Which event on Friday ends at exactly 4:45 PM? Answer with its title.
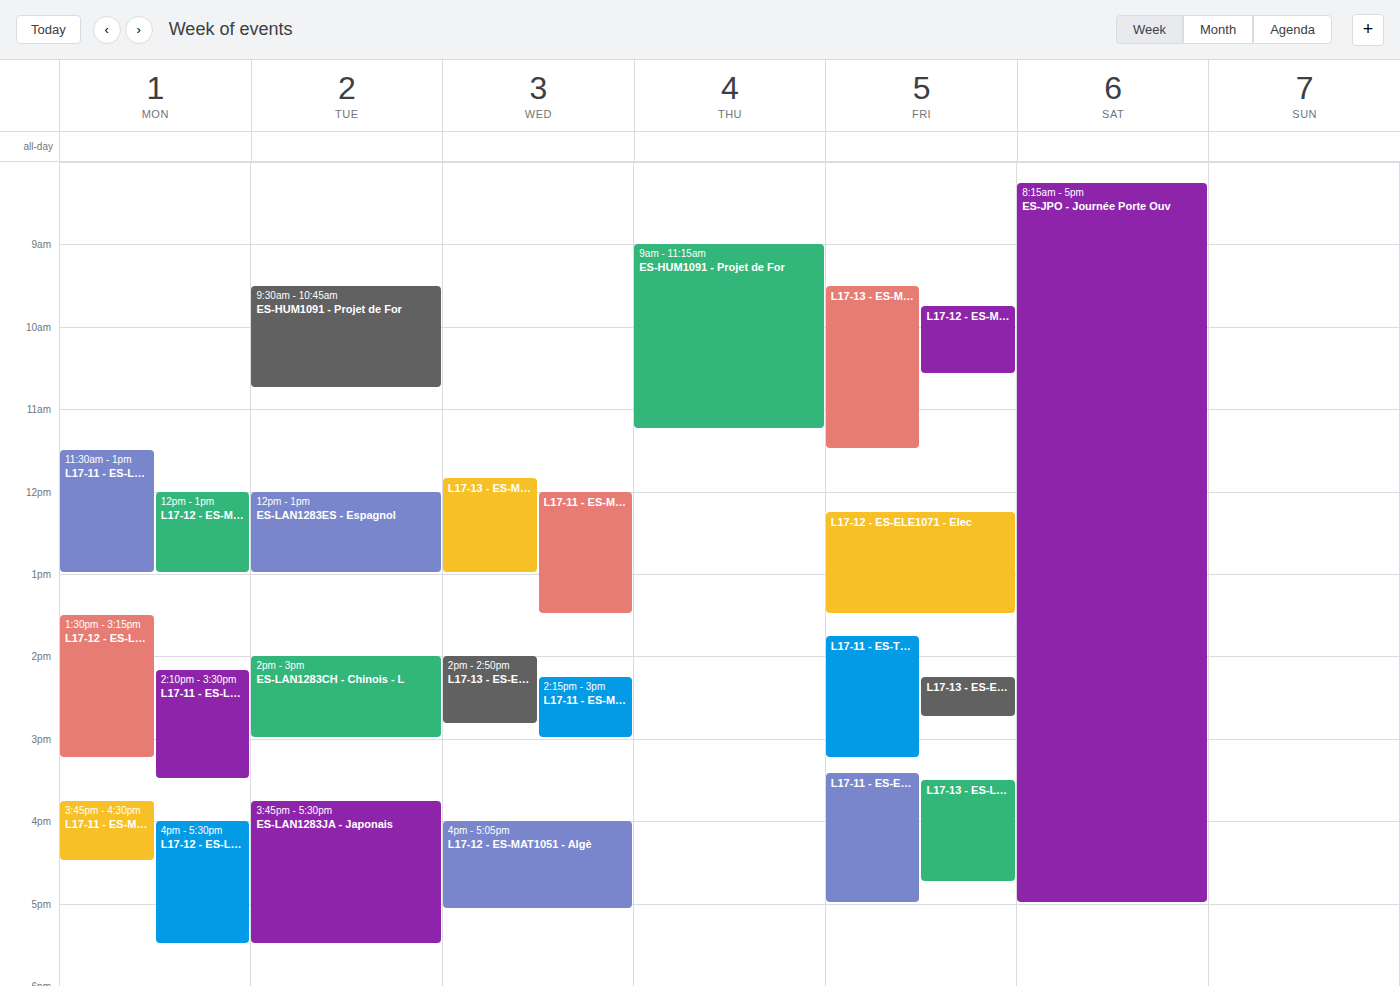
"L17-13 - ES-LAB1411 - Mesu"